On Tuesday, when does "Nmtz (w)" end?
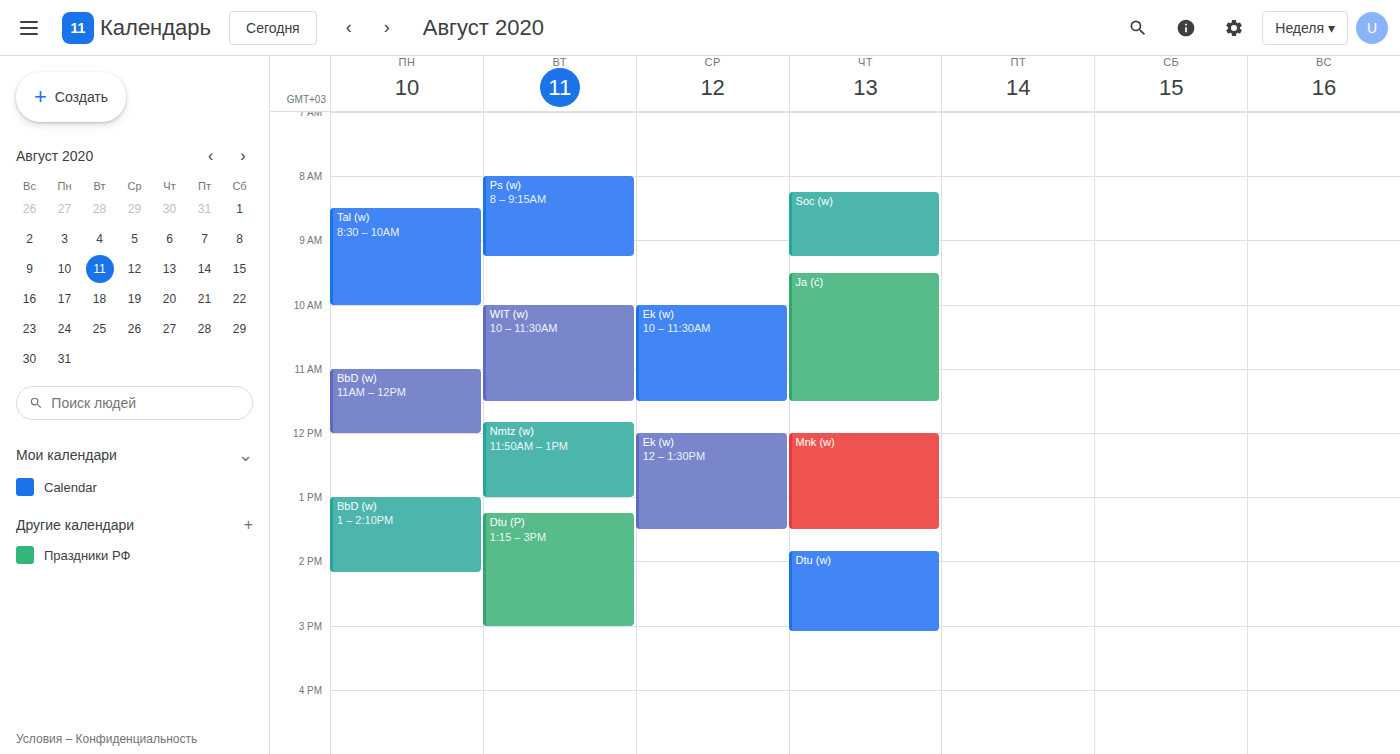
13:00